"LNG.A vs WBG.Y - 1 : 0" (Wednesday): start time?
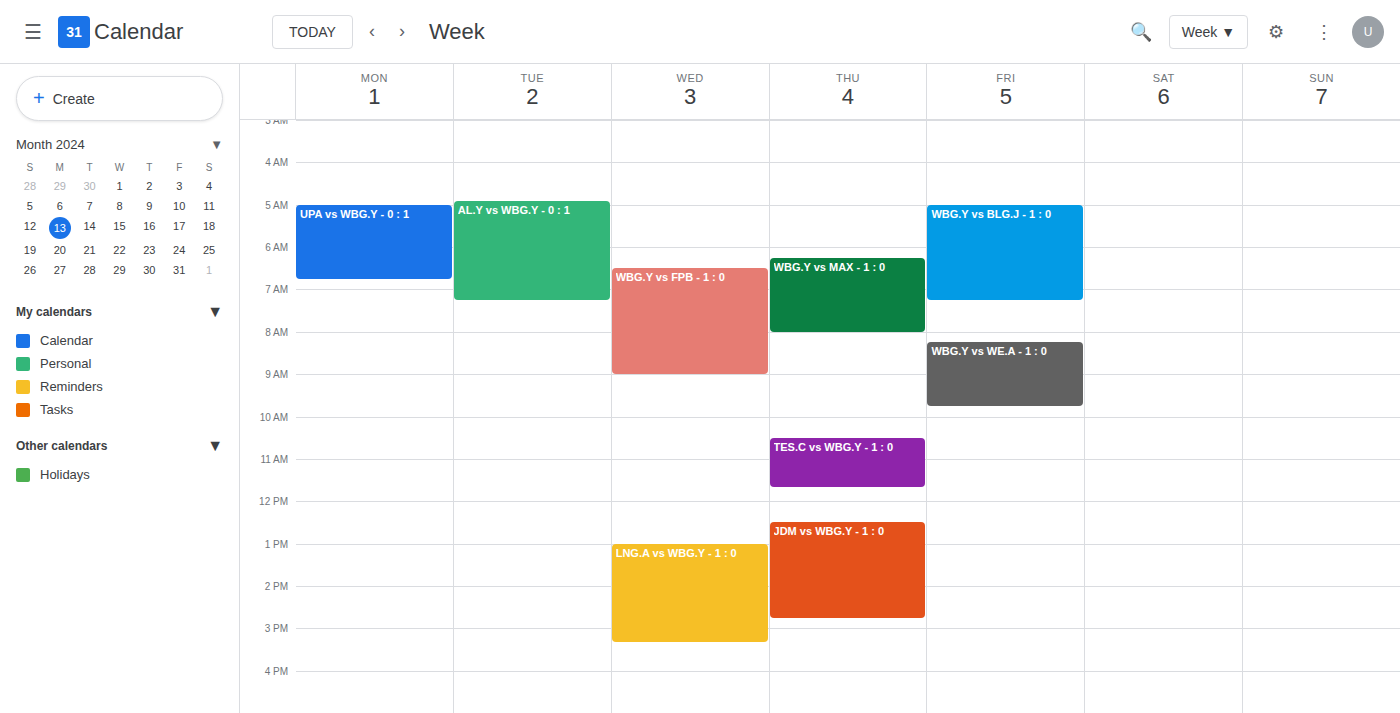
1:00 PM